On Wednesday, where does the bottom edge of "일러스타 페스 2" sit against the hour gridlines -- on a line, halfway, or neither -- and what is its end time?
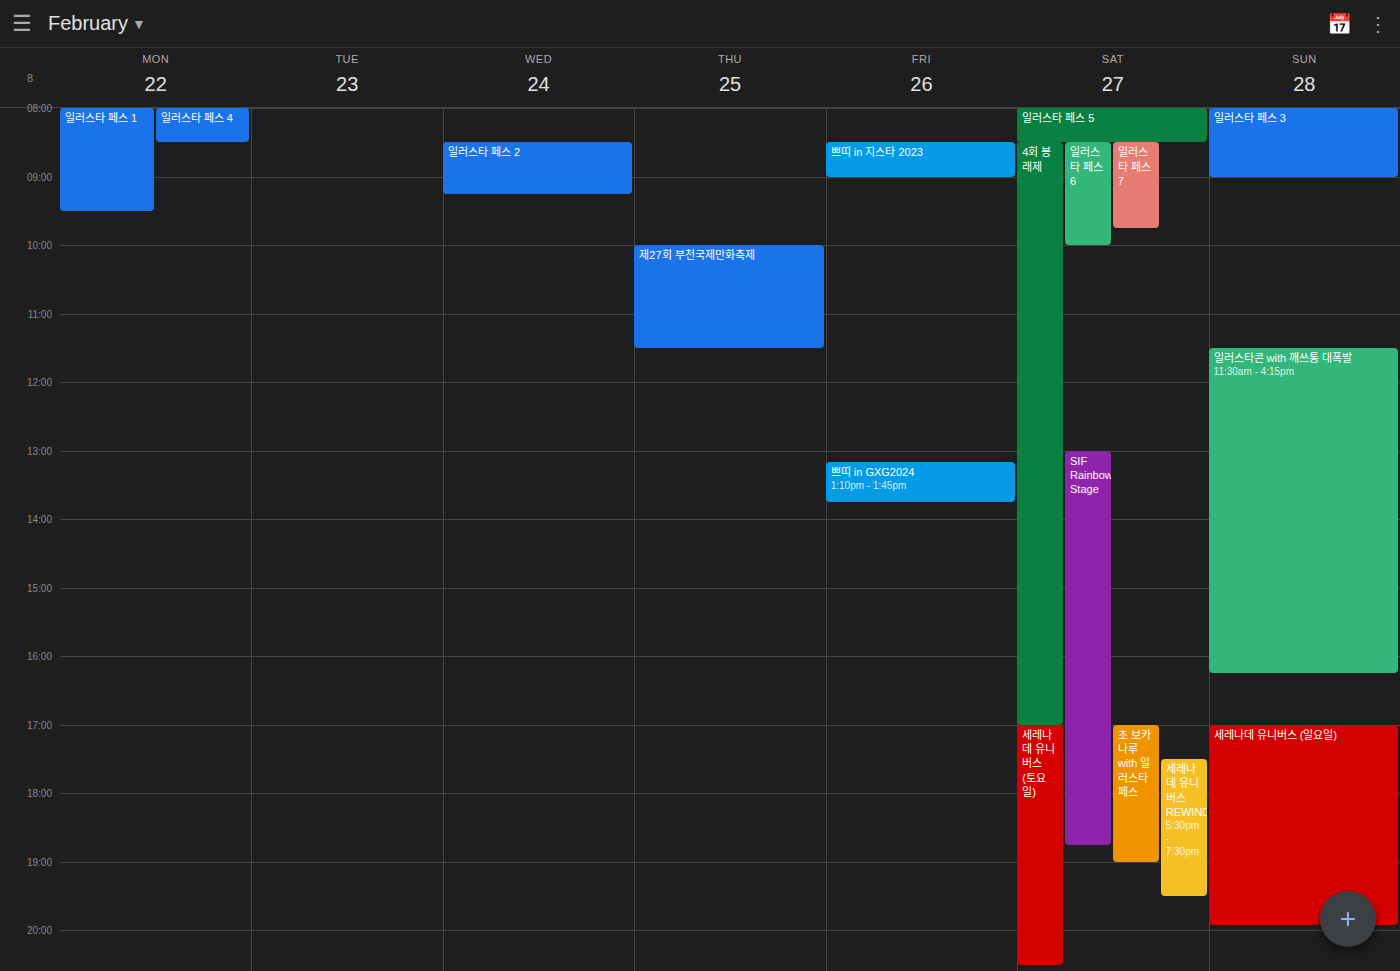
09:15 -- neither: a quarter of the way from the 09:00 line to the 10:00 line.